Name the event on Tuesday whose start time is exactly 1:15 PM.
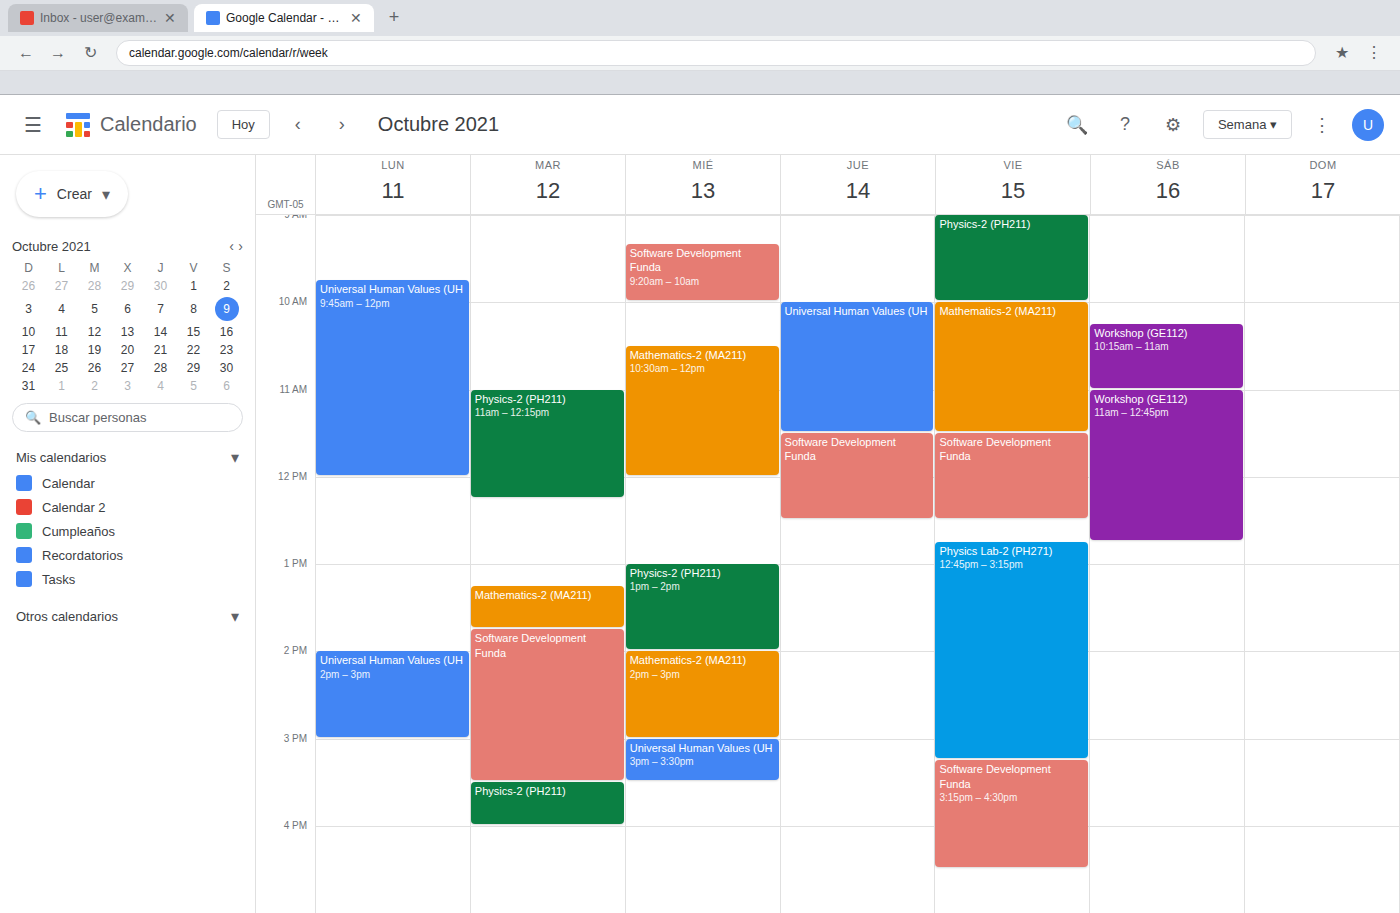
"Mathematics-2 (MA211)"